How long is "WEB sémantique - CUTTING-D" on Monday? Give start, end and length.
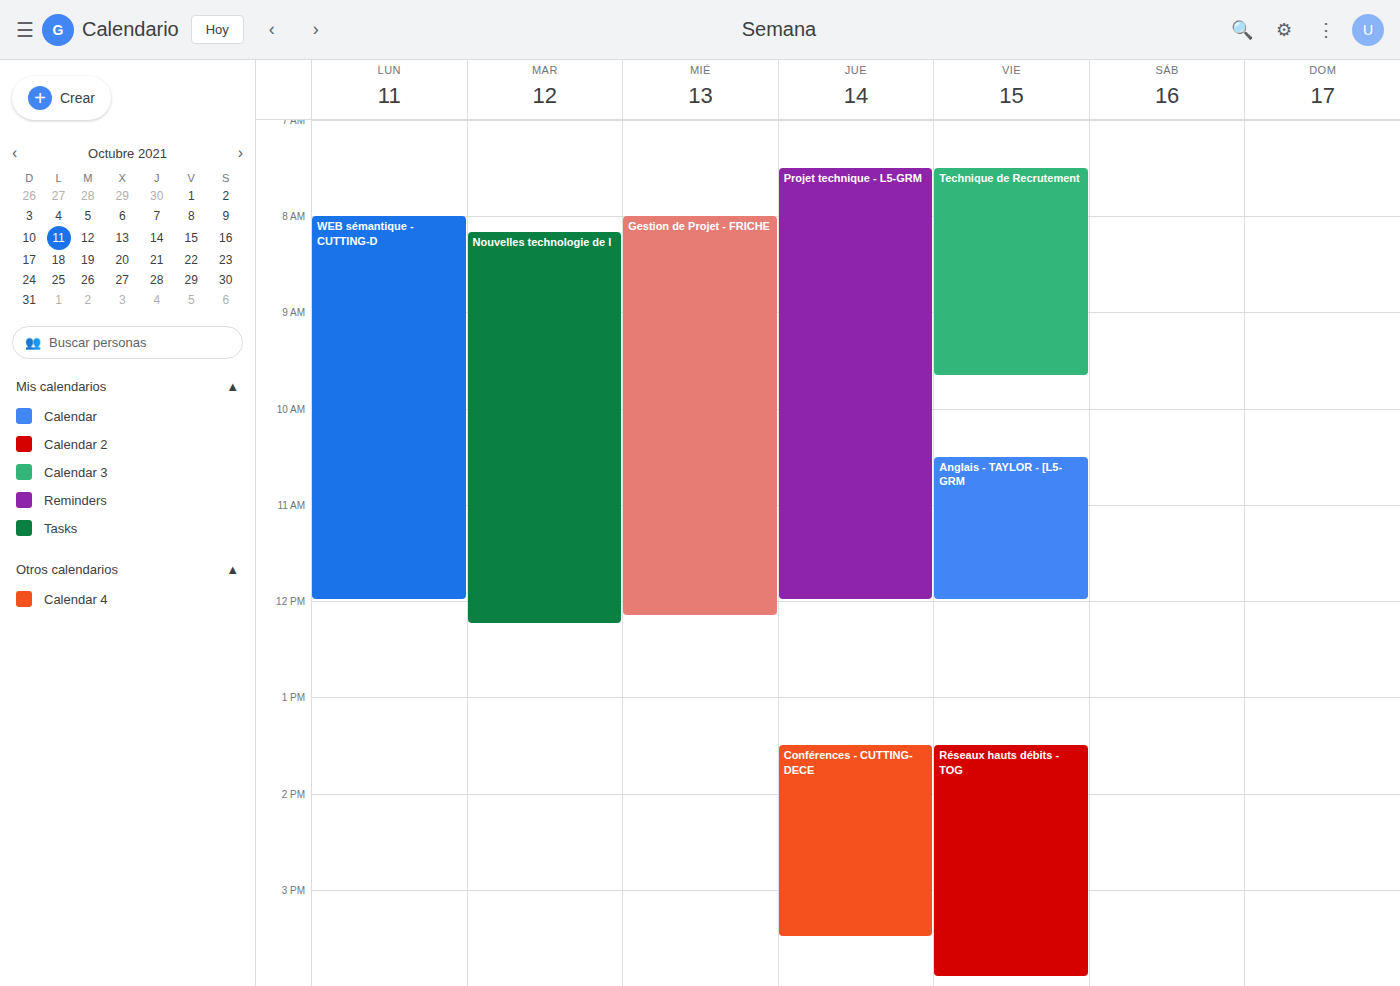
8:00 AM to 12:00 PM, 4 hours